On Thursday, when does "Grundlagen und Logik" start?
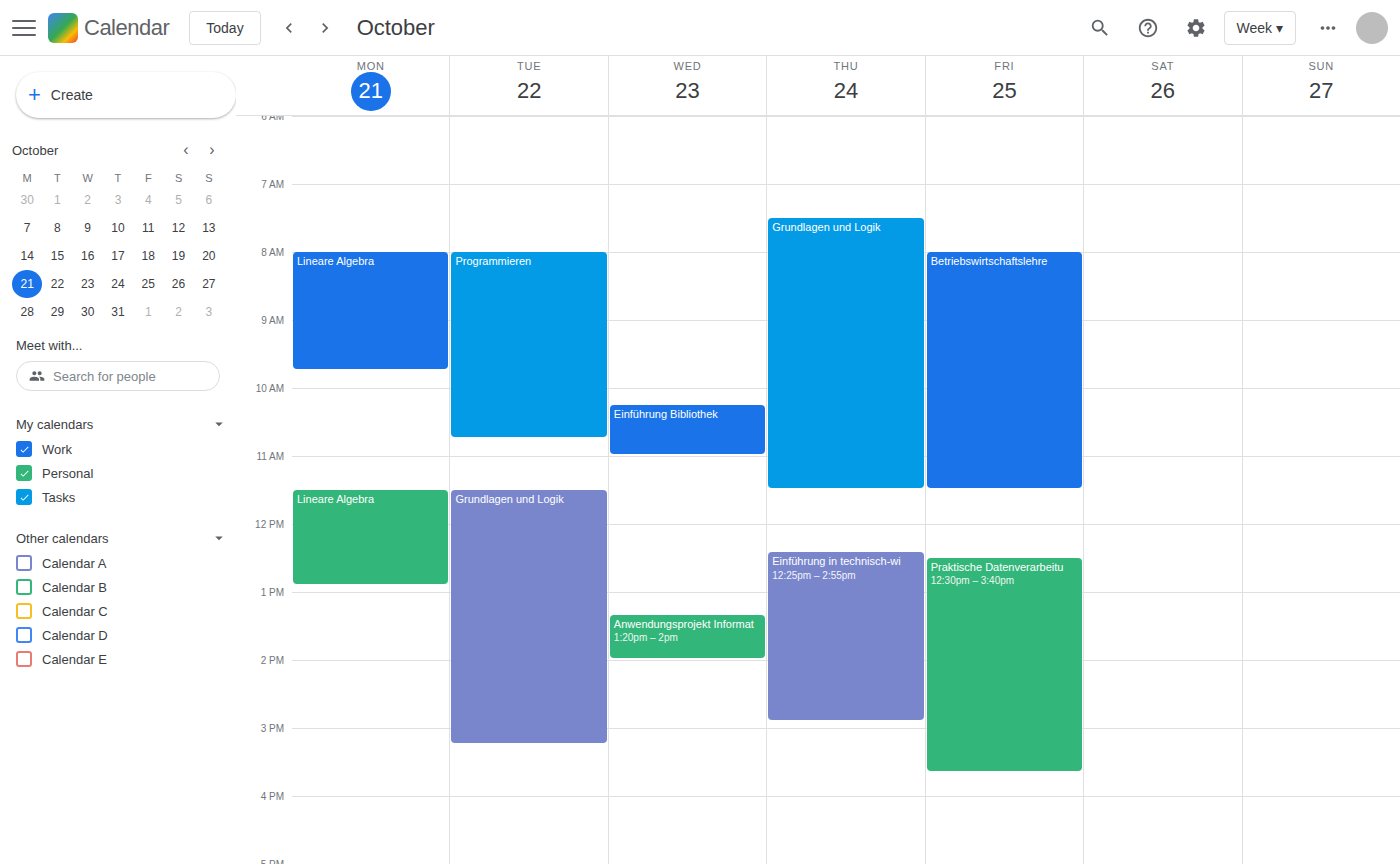
7:30 AM